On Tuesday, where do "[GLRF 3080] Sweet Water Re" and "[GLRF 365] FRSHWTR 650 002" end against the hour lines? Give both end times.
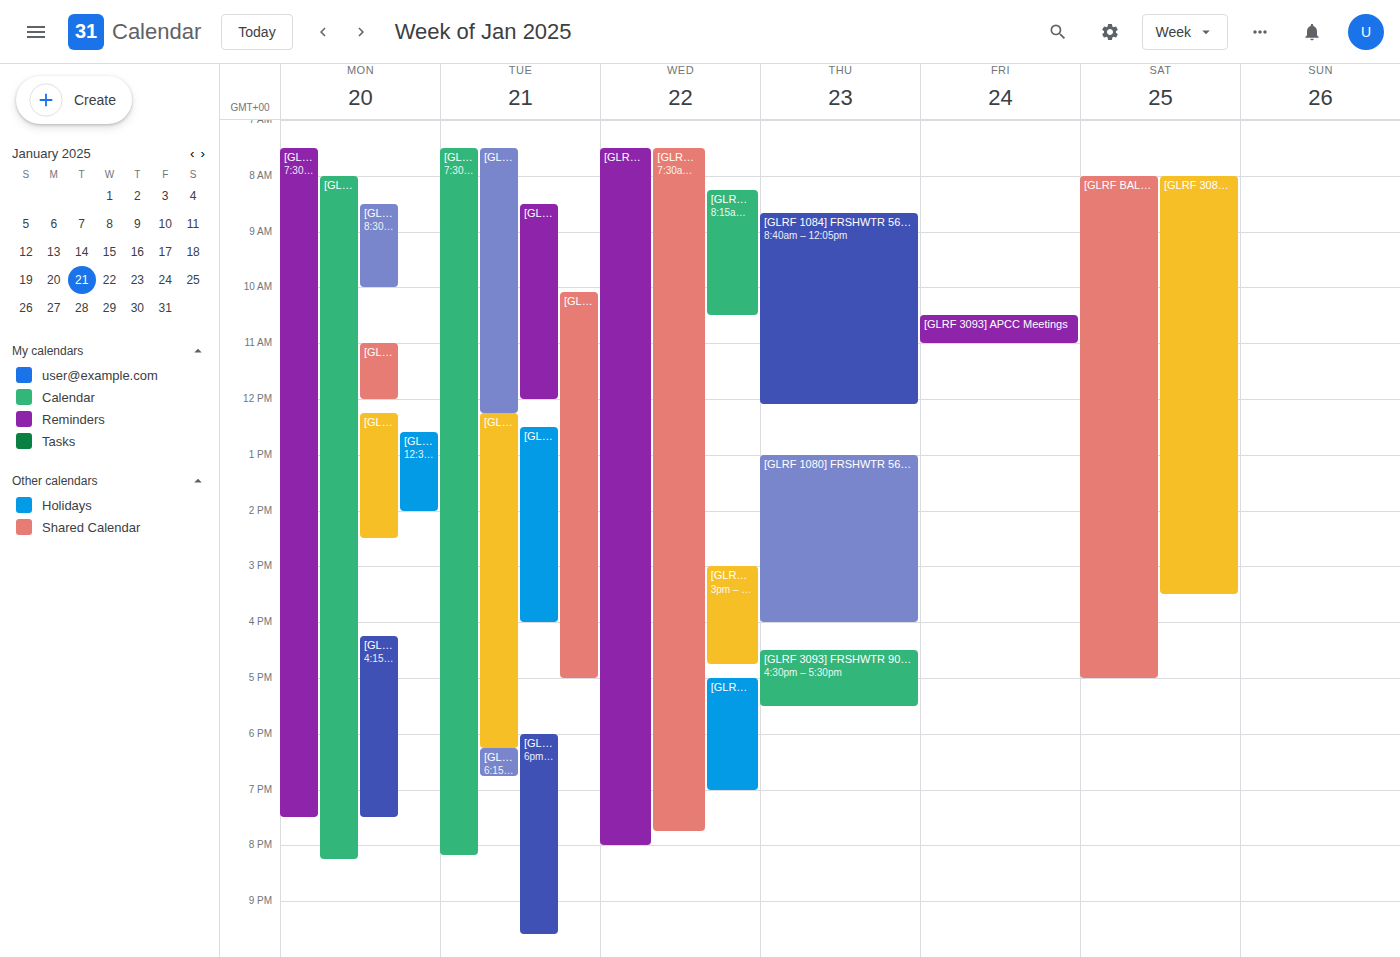
"[GLRF 3080] Sweet Water Re": 5:00 PM, exactly on the 5 PM line. "[GLRF 365] FRSHWTR 650 002": 4:00 PM, exactly on the 4 PM line.